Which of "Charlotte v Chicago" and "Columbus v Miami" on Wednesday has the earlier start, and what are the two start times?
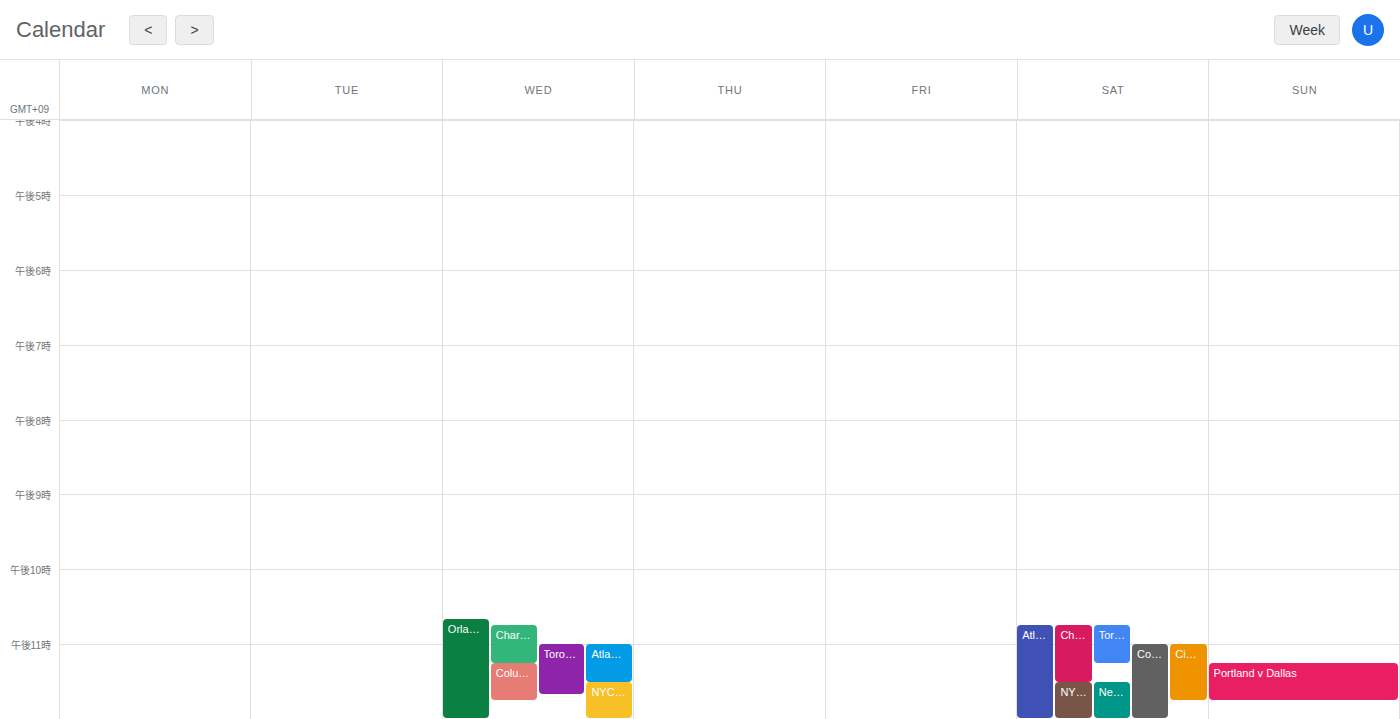
"Charlotte v Chicago" 10:45 PM; "Columbus v Miami" 11:15 PM.